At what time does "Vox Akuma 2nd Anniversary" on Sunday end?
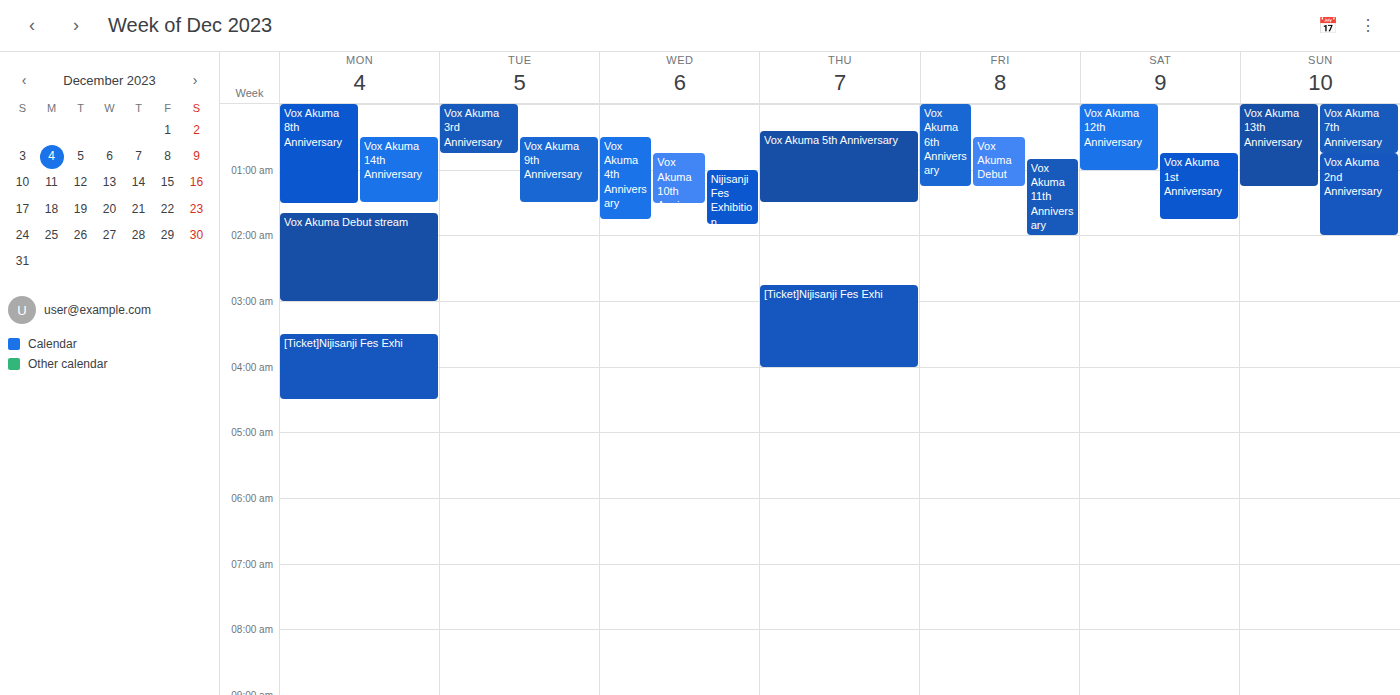
2:00 AM